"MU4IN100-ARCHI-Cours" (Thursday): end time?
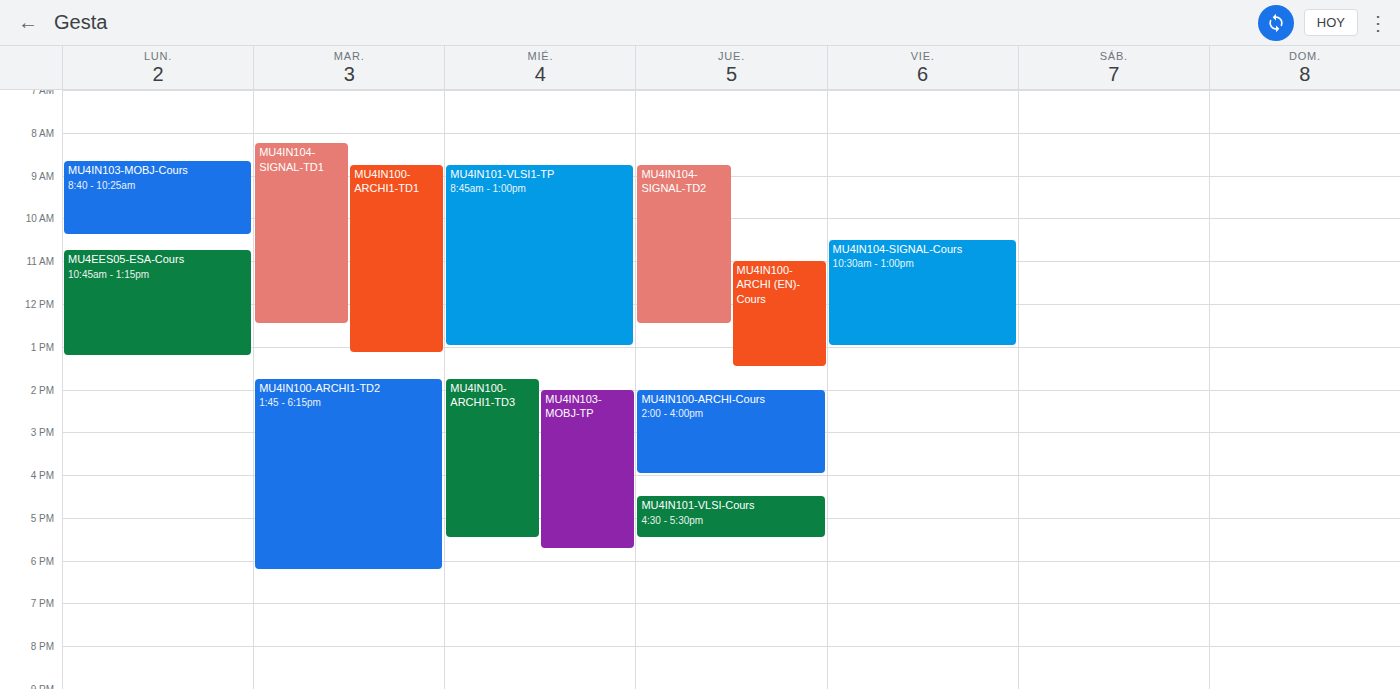
4:00 PM